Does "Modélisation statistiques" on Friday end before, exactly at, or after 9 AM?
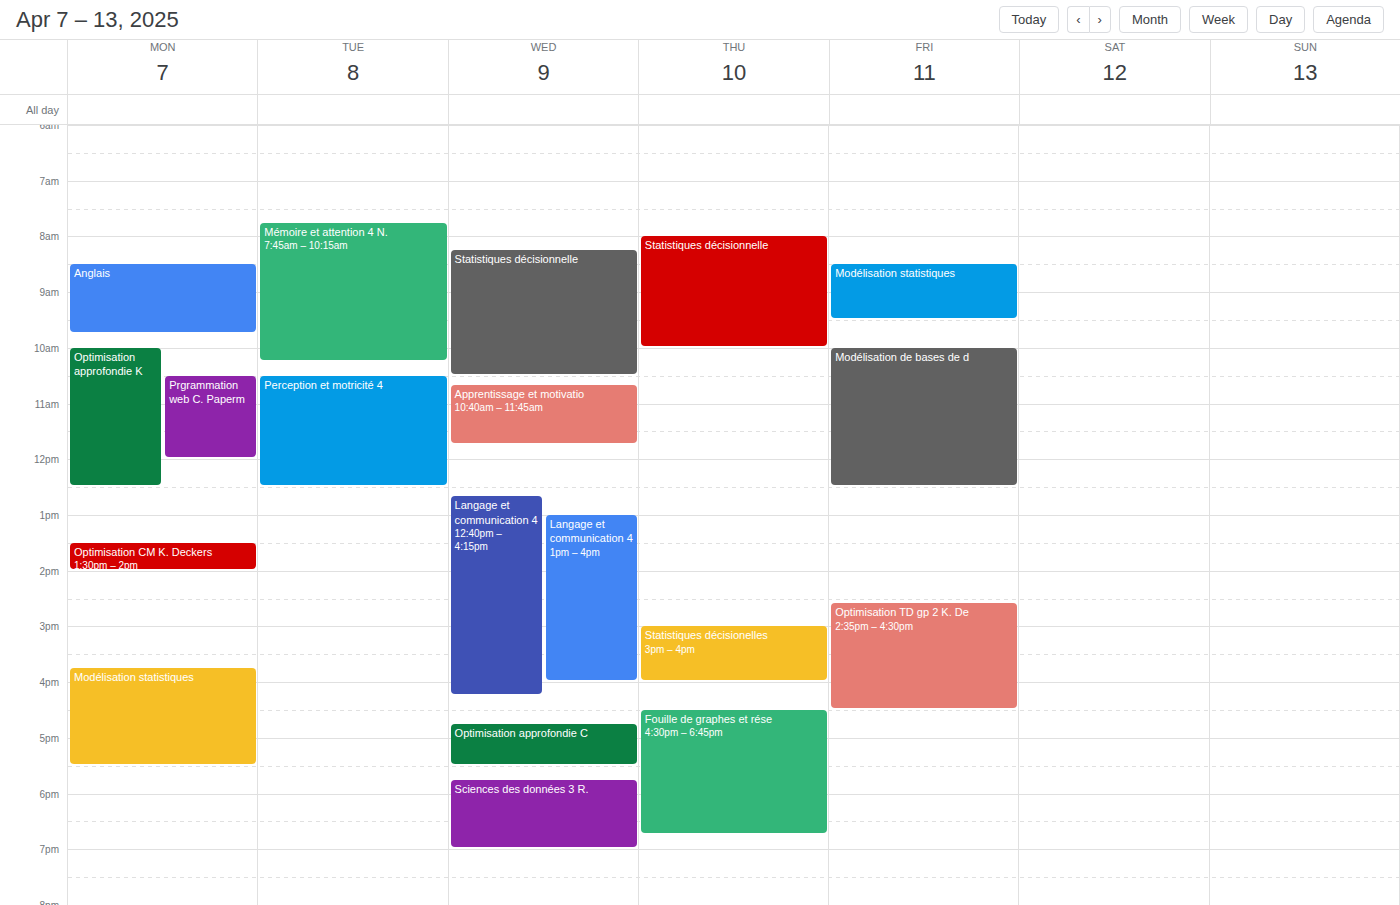
9:30 AM -- after 9 AM, 30 minutes below the 9 AM line.